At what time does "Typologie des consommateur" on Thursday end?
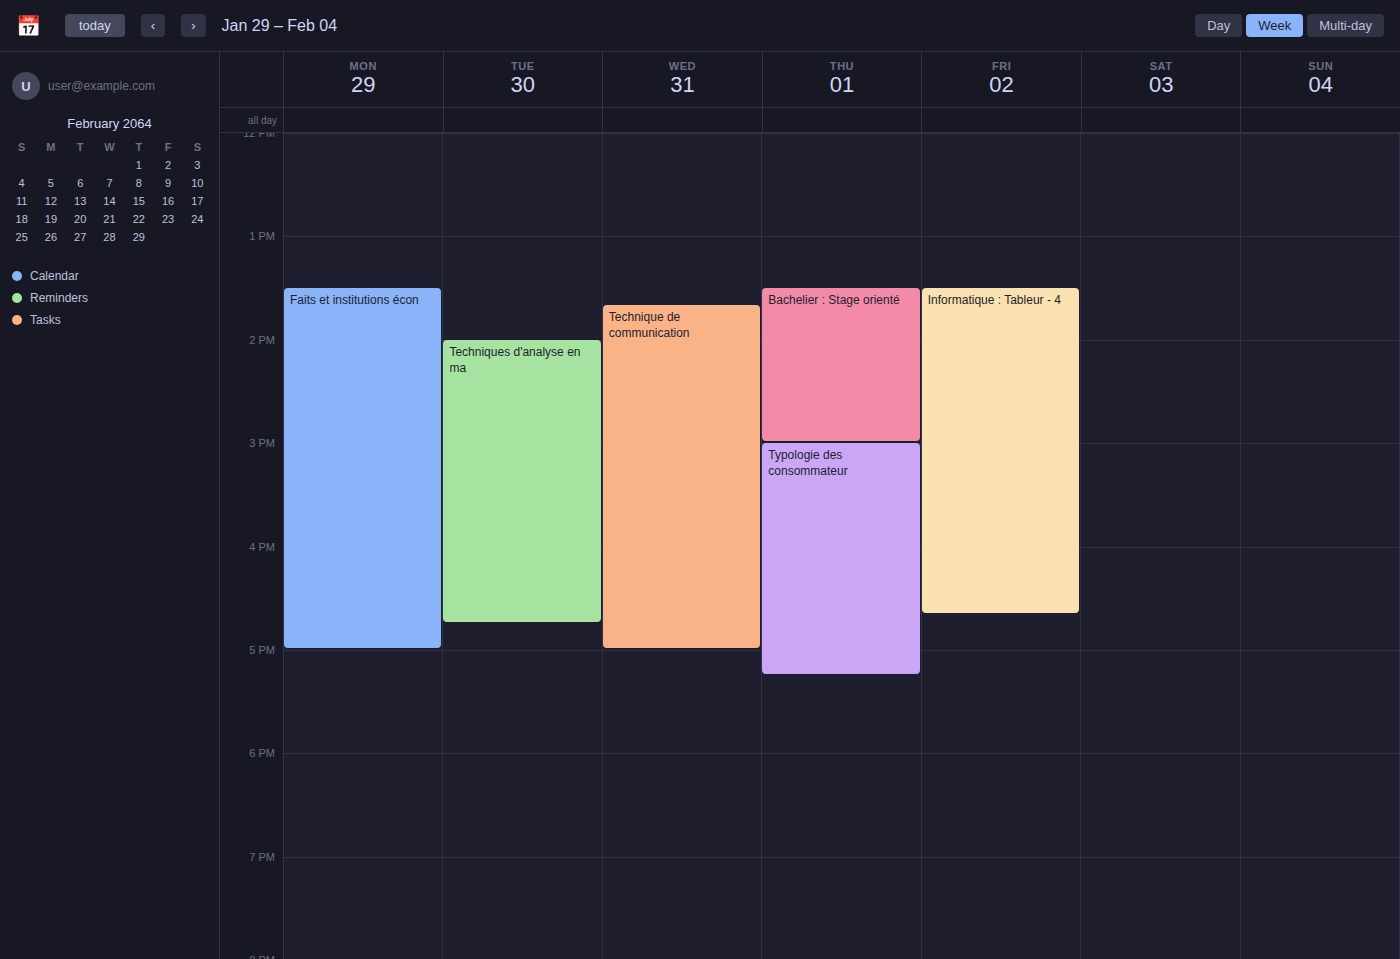
5:15 PM